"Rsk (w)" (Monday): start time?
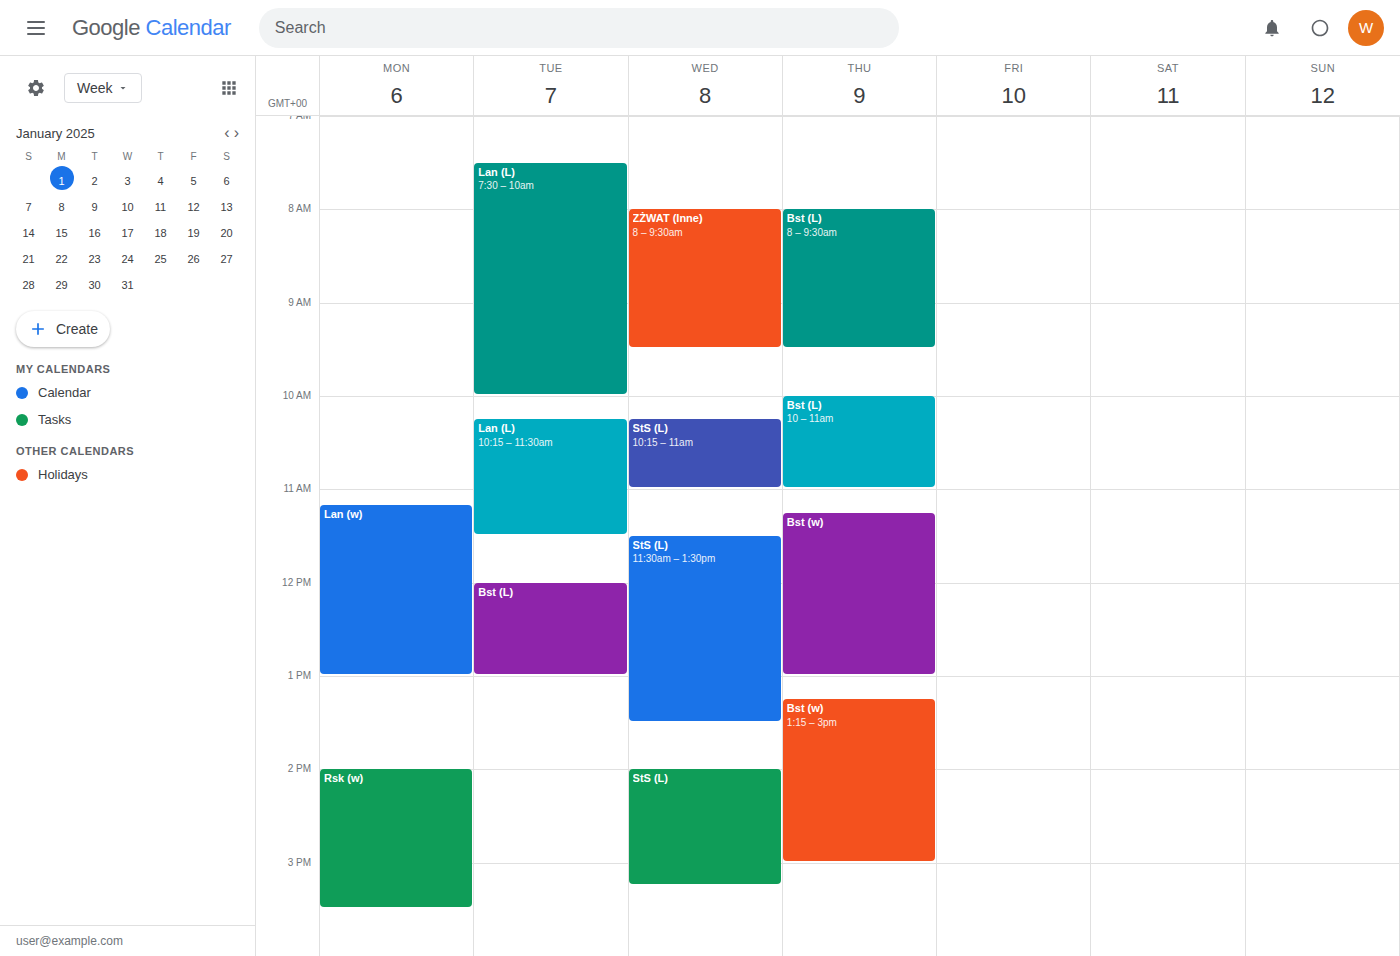
2:00 PM